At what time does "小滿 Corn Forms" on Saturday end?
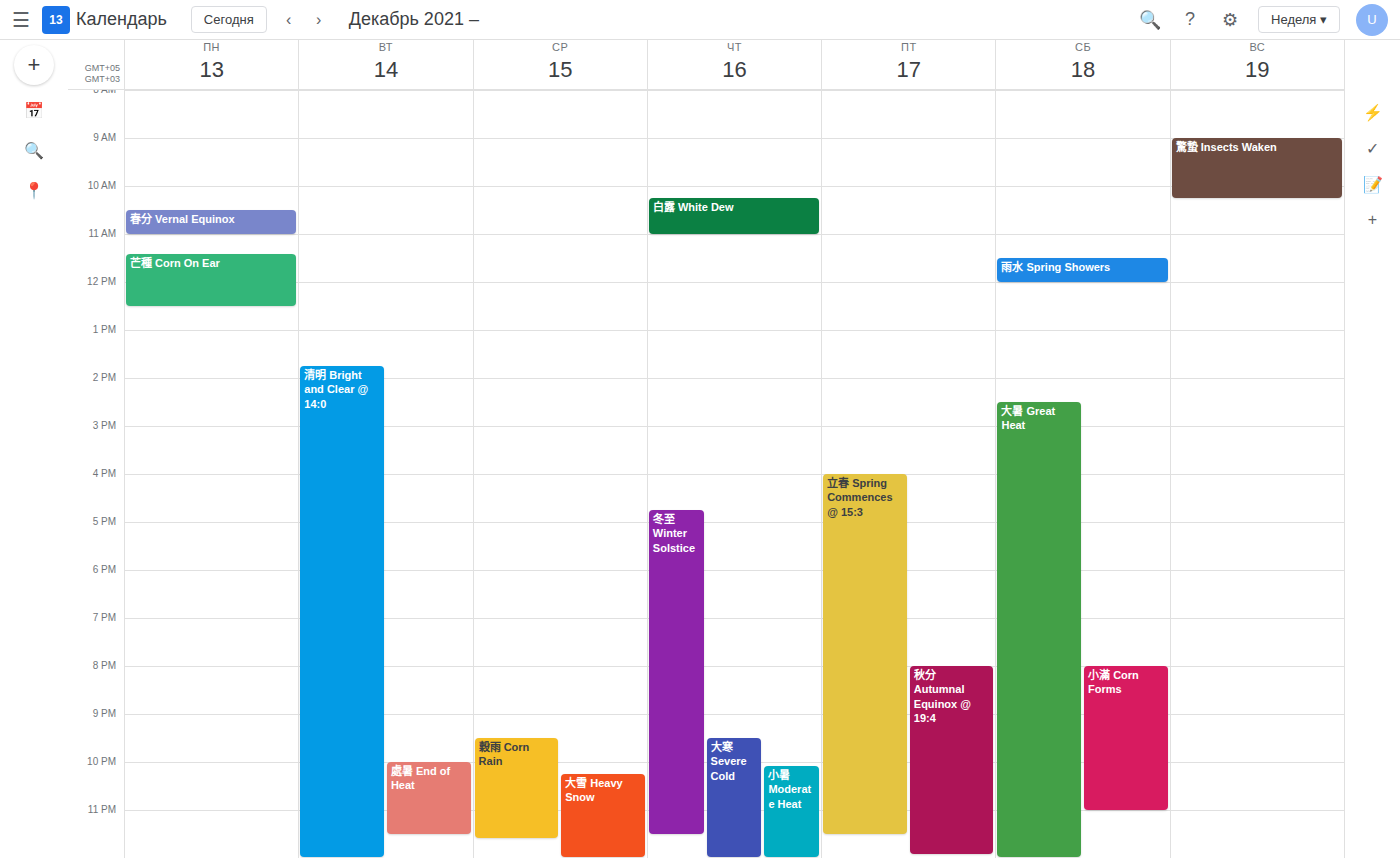
11:00 PM